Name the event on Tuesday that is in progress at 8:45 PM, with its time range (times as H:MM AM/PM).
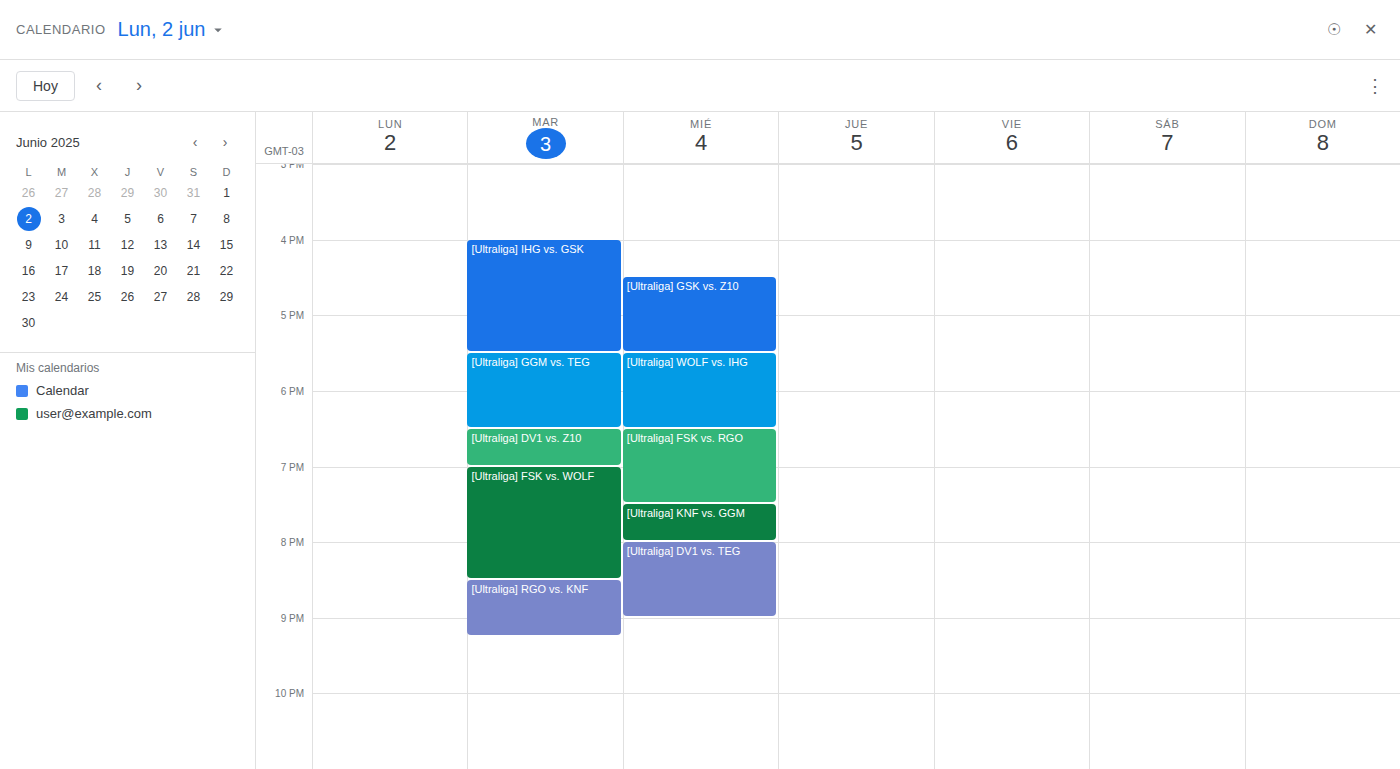
"[Ultraliga] RGO vs. KNF", 8:30 PM to 9:15 PM